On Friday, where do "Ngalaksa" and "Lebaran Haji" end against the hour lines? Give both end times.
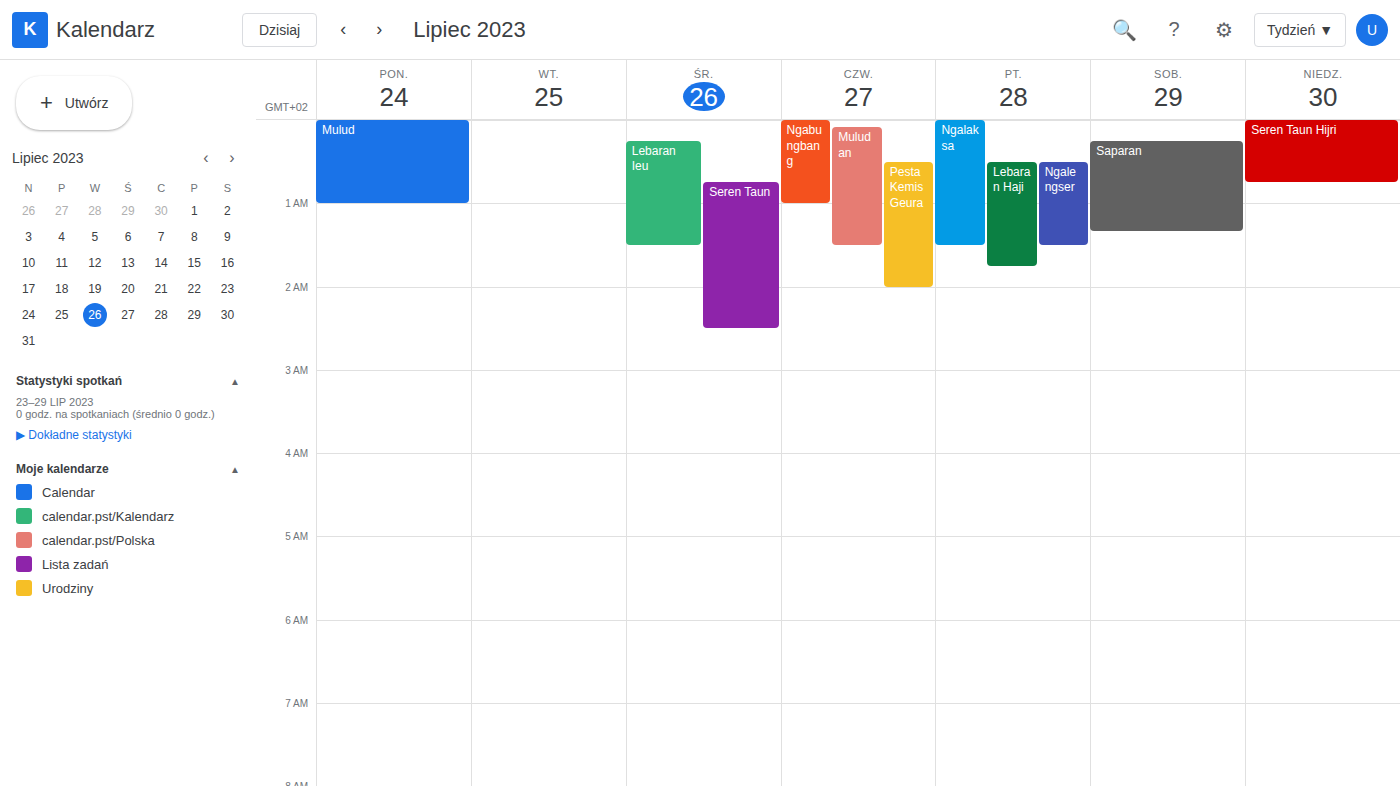
"Ngalaksa": 1:30 AM, halfway between the 1 AM and 2 AM lines. "Lebaran Haji": 1:45 AM, neither: three quarters of the way from the 1 AM line to the 2 AM line.